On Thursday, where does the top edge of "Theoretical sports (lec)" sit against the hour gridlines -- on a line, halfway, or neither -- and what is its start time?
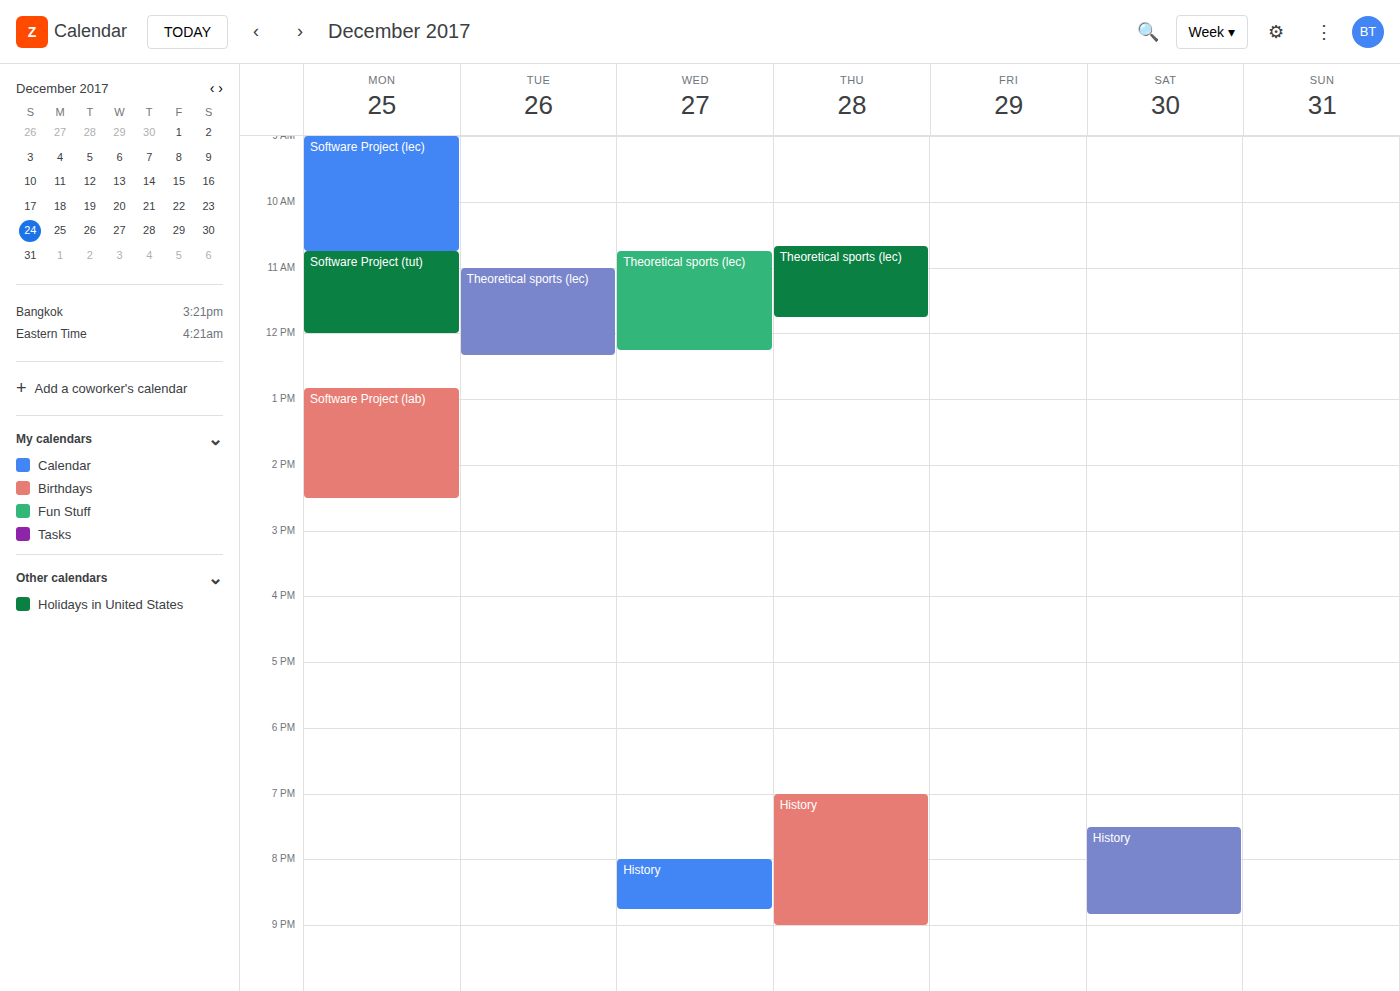
10:40 -- neither: 40 minutes below the 10:00 line and 20 minutes above the 11:00 line.